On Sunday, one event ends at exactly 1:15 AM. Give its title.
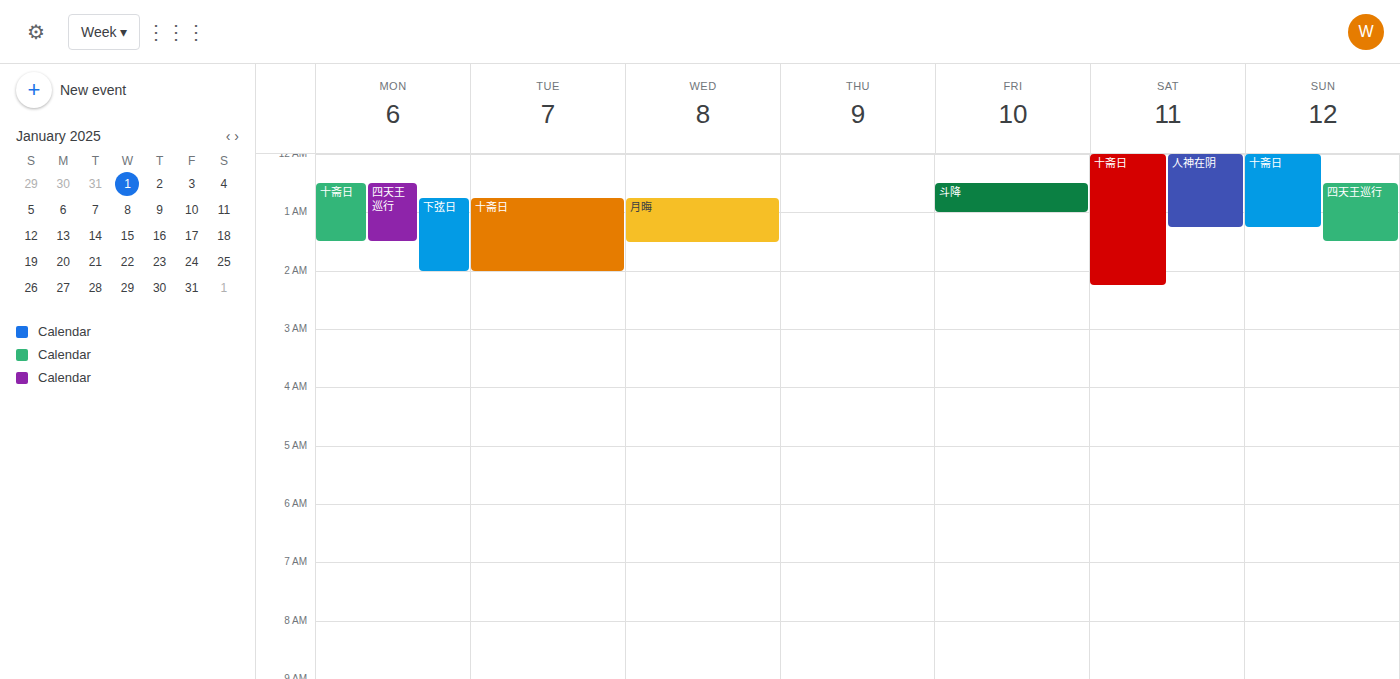
"十斋日"